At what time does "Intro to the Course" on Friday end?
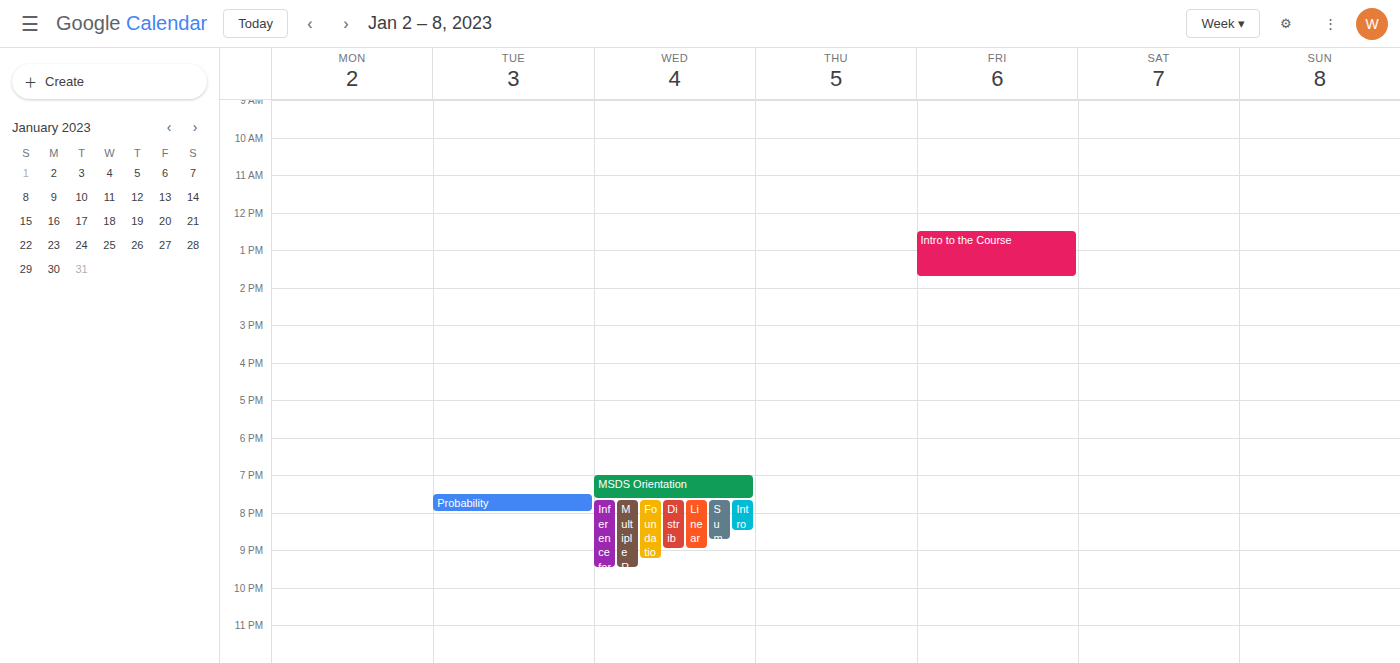
1:45 PM